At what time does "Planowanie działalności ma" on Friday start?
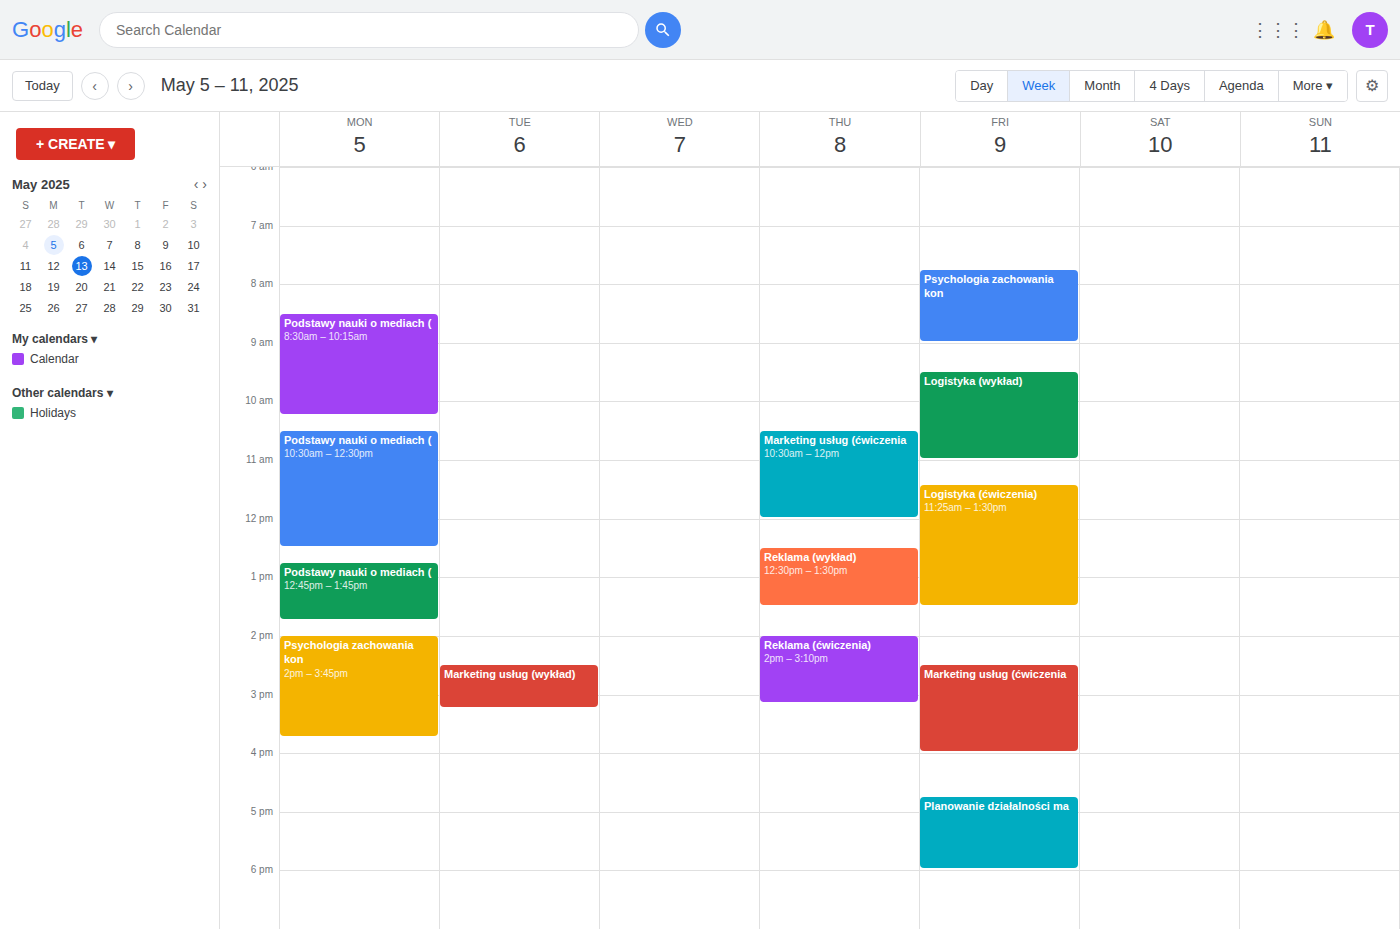
4:45 PM